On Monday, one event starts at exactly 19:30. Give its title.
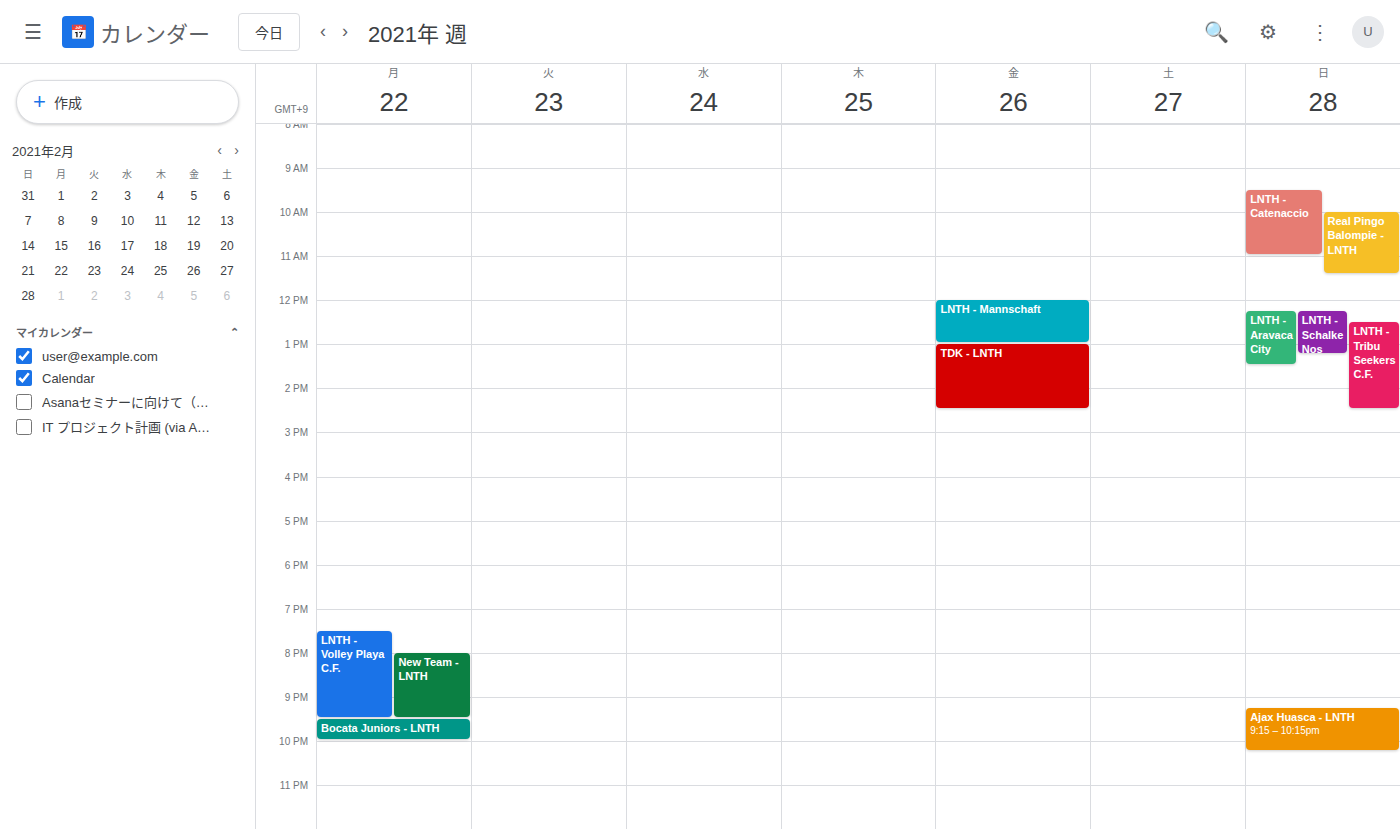
"LNTH - Volley Playa C.F."